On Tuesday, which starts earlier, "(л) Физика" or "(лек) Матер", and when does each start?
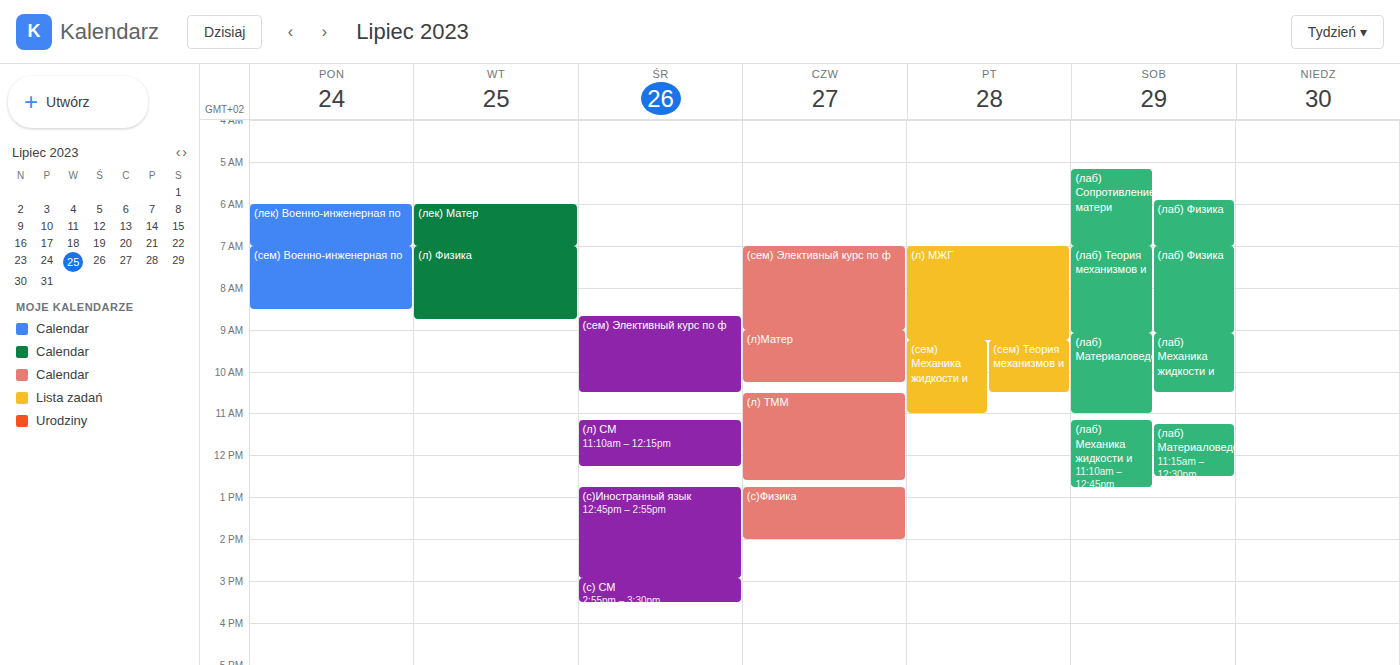
"(лек) Матер" 6:00 AM; "(л) Физика" 7:00 AM.